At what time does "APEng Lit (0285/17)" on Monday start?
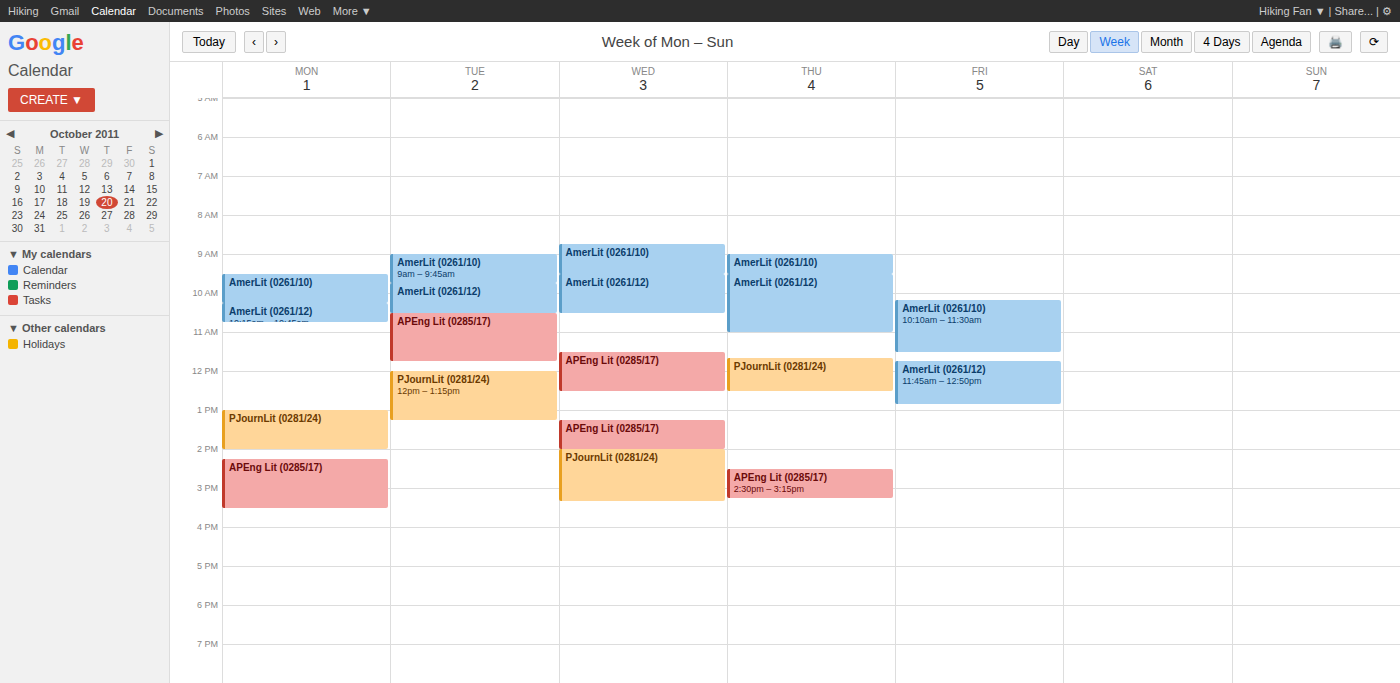
2:15 PM